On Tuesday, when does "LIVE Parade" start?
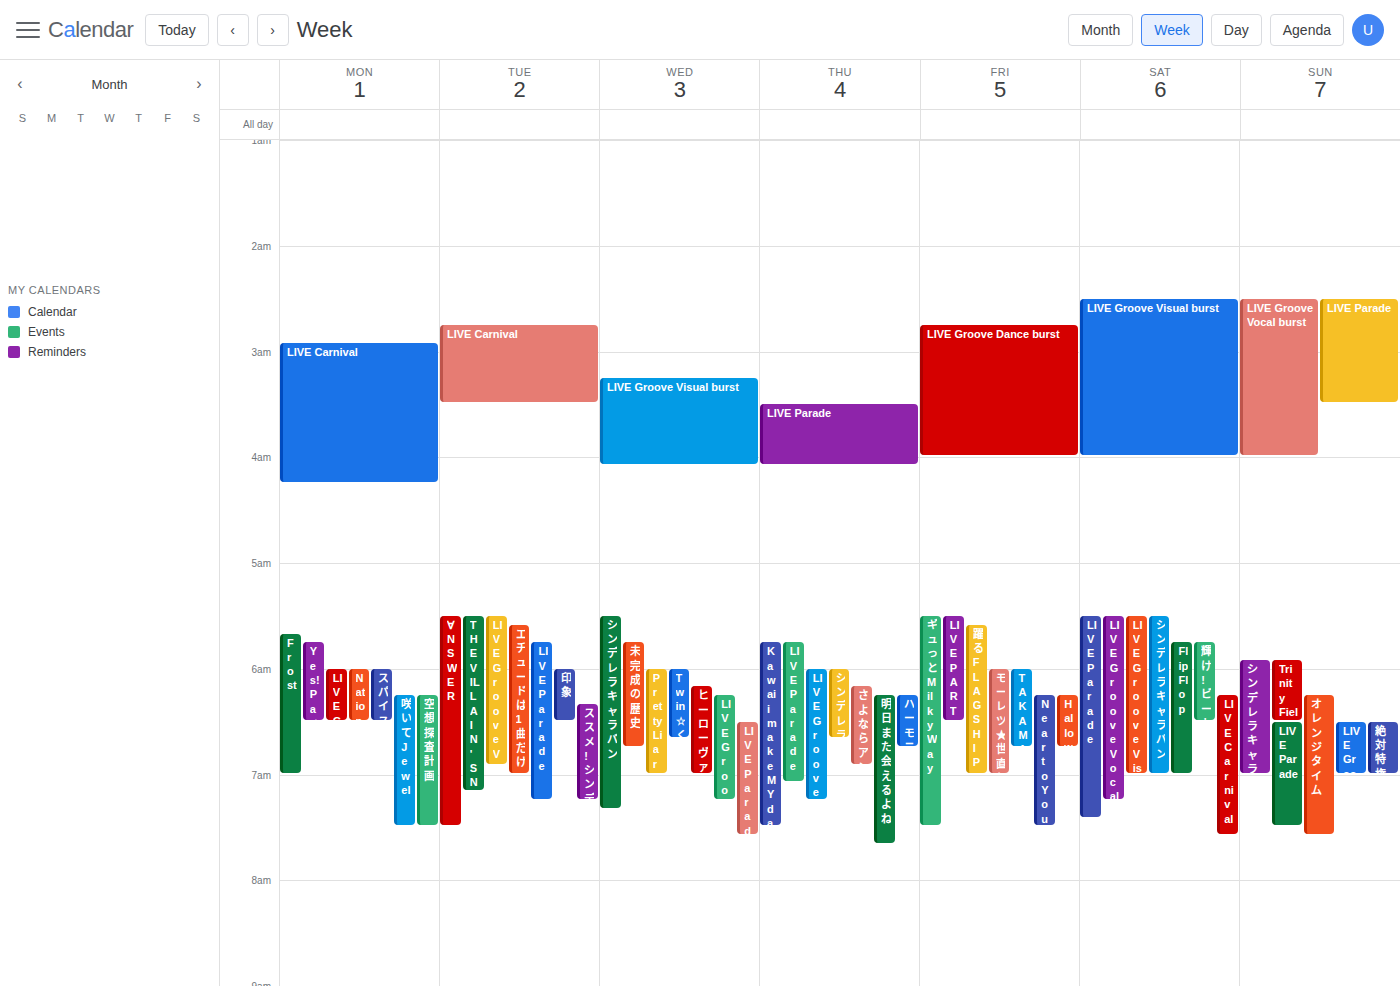
5:45 AM